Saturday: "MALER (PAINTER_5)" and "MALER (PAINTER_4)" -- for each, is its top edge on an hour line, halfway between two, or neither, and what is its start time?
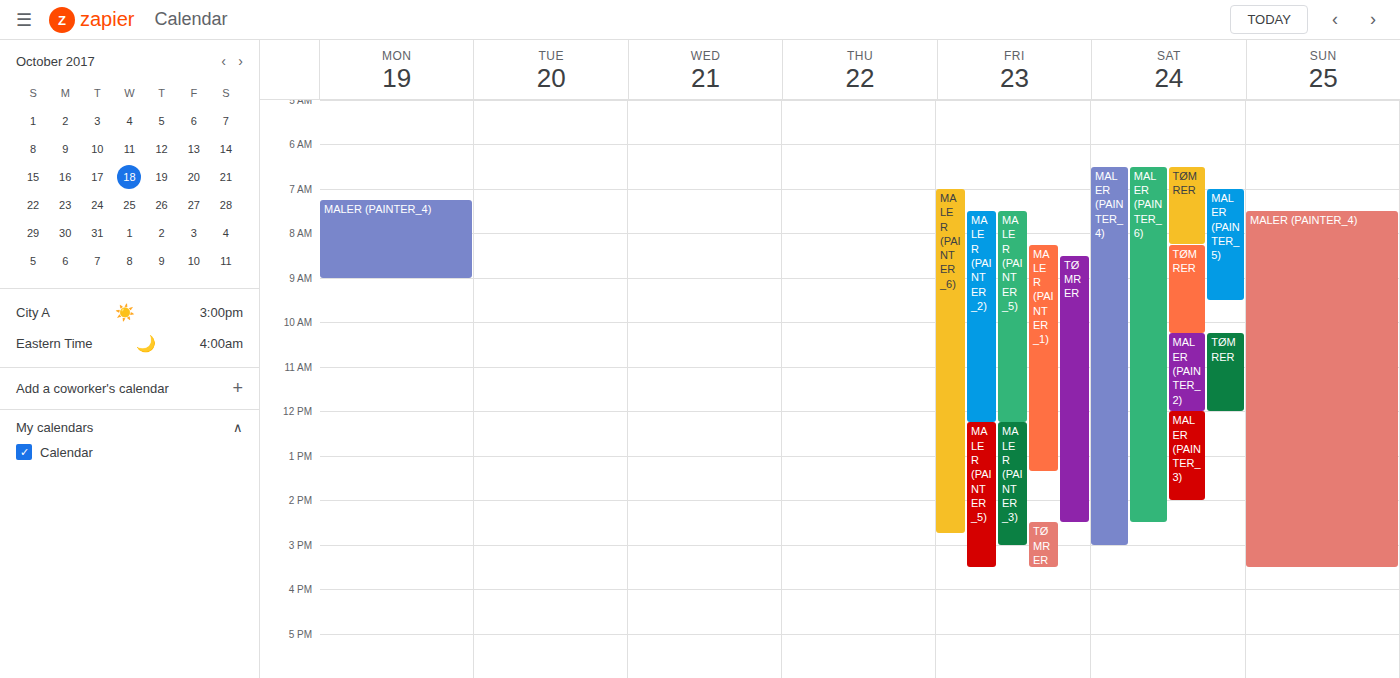
"MALER (PAINTER_5)": 7:00 AM, exactly on the 7 AM line. "MALER (PAINTER_4)": 6:30 AM, halfway between the 6 AM and 7 AM lines.